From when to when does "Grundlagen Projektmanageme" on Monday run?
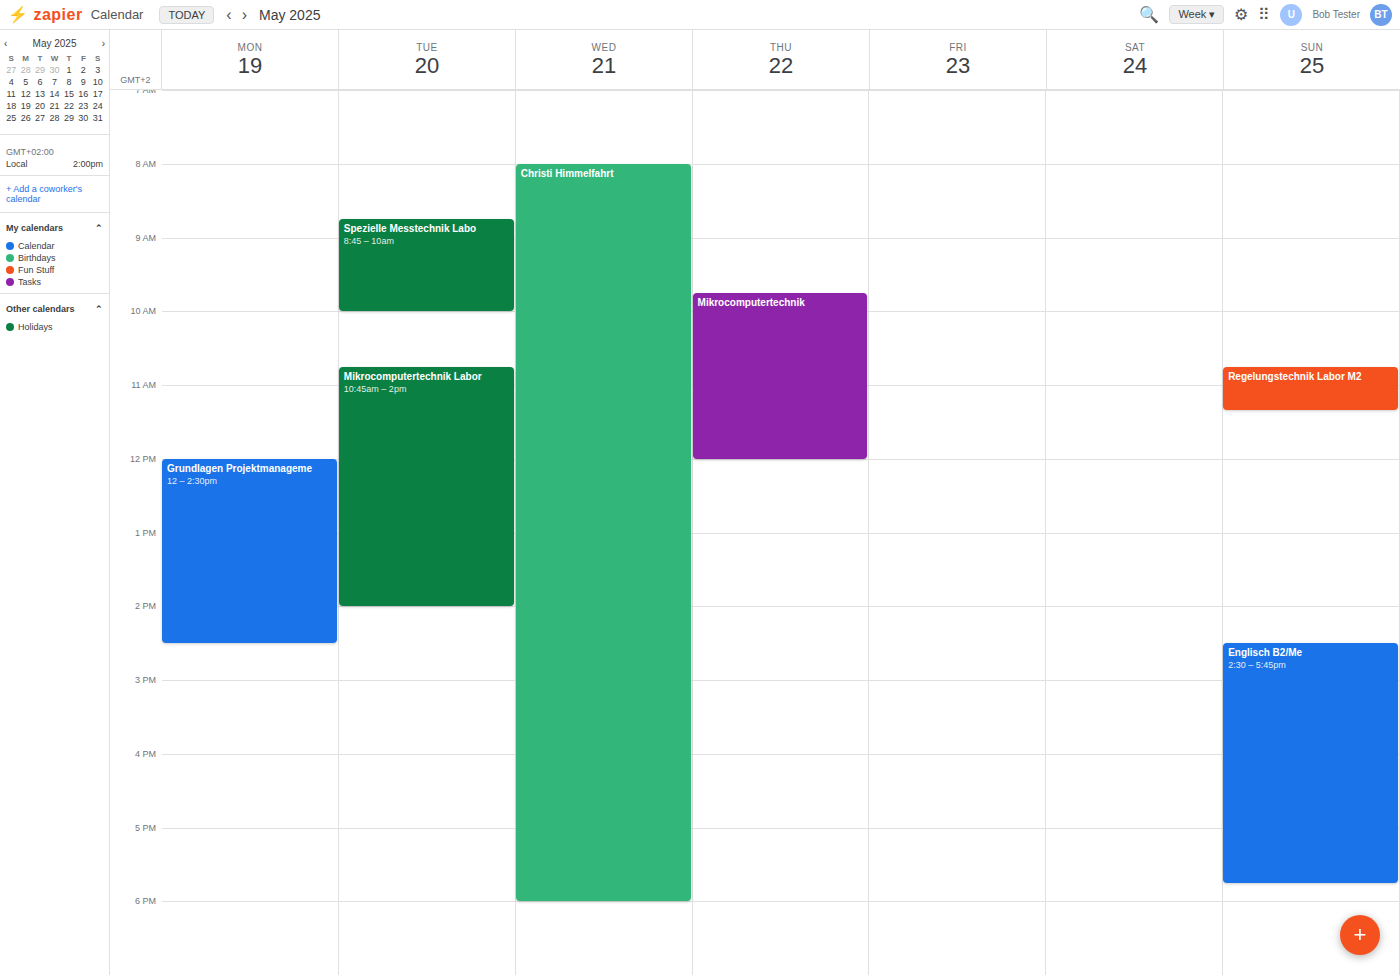
12:00 PM to 2:30 PM